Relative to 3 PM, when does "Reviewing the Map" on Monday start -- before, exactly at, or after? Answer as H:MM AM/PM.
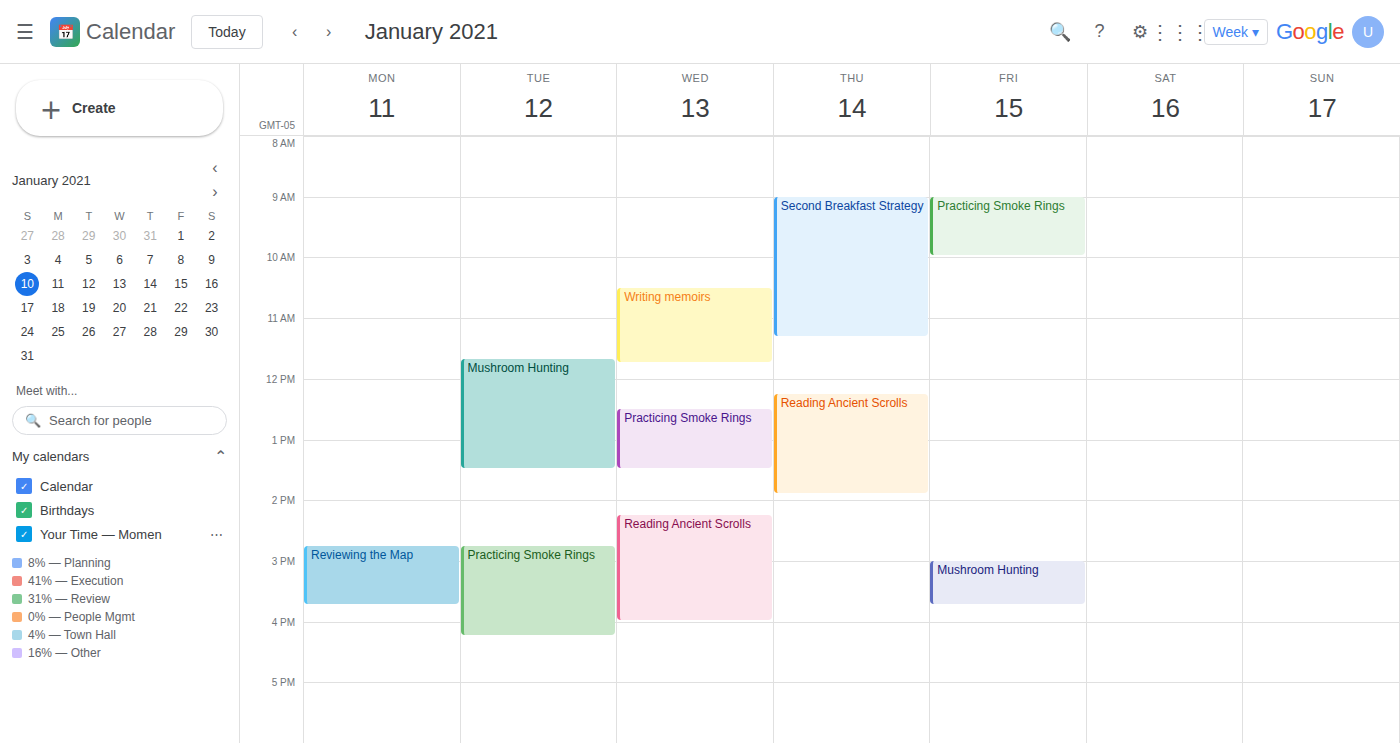
2:45 PM -- before 3 PM, 15 minutes above the 3 PM line.